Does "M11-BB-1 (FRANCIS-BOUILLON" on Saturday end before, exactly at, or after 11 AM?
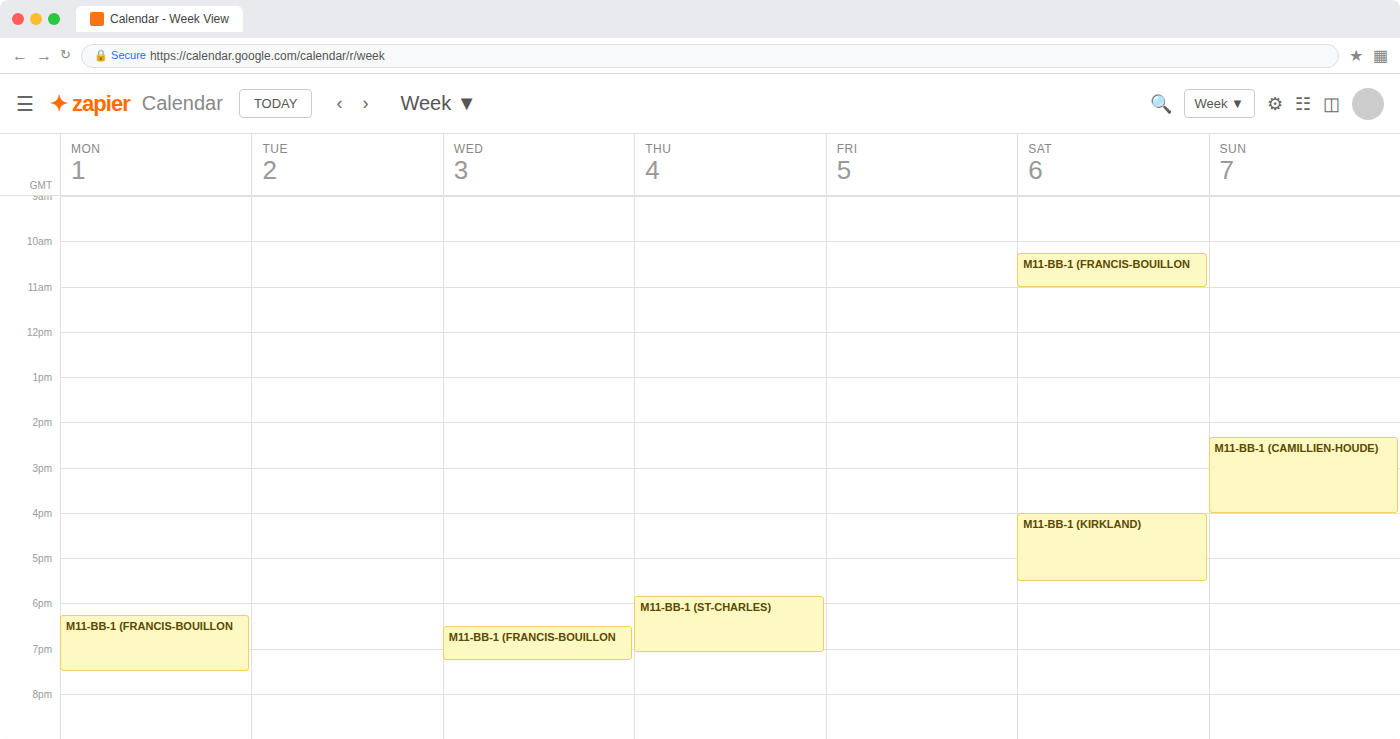
11:00 AM -- exactly at 11 AM, on the 11 AM line.